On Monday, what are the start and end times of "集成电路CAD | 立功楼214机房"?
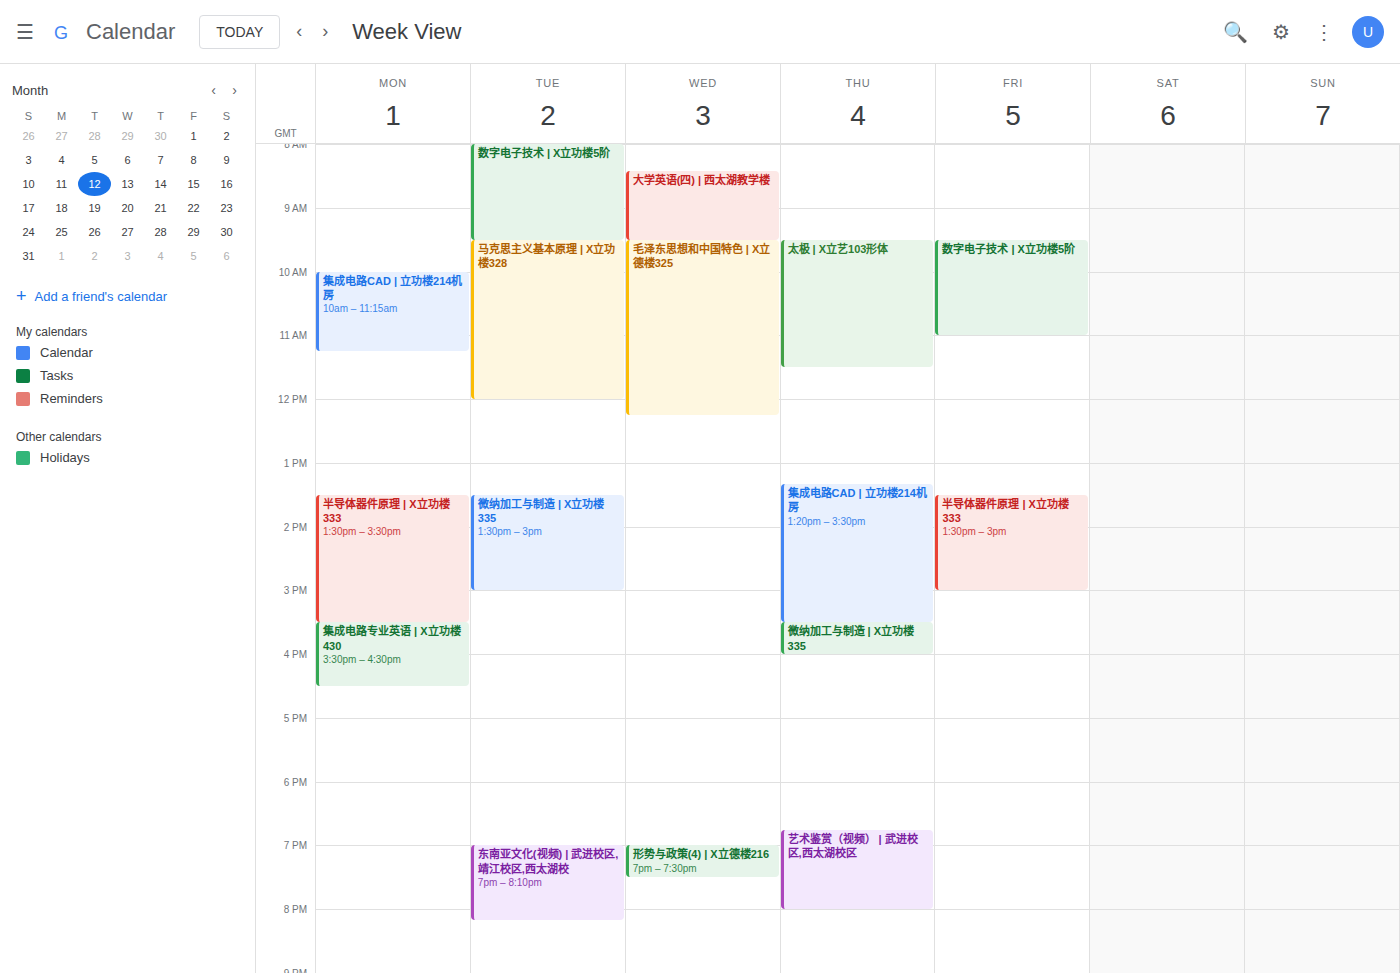
10:00 AM to 11:15 AM